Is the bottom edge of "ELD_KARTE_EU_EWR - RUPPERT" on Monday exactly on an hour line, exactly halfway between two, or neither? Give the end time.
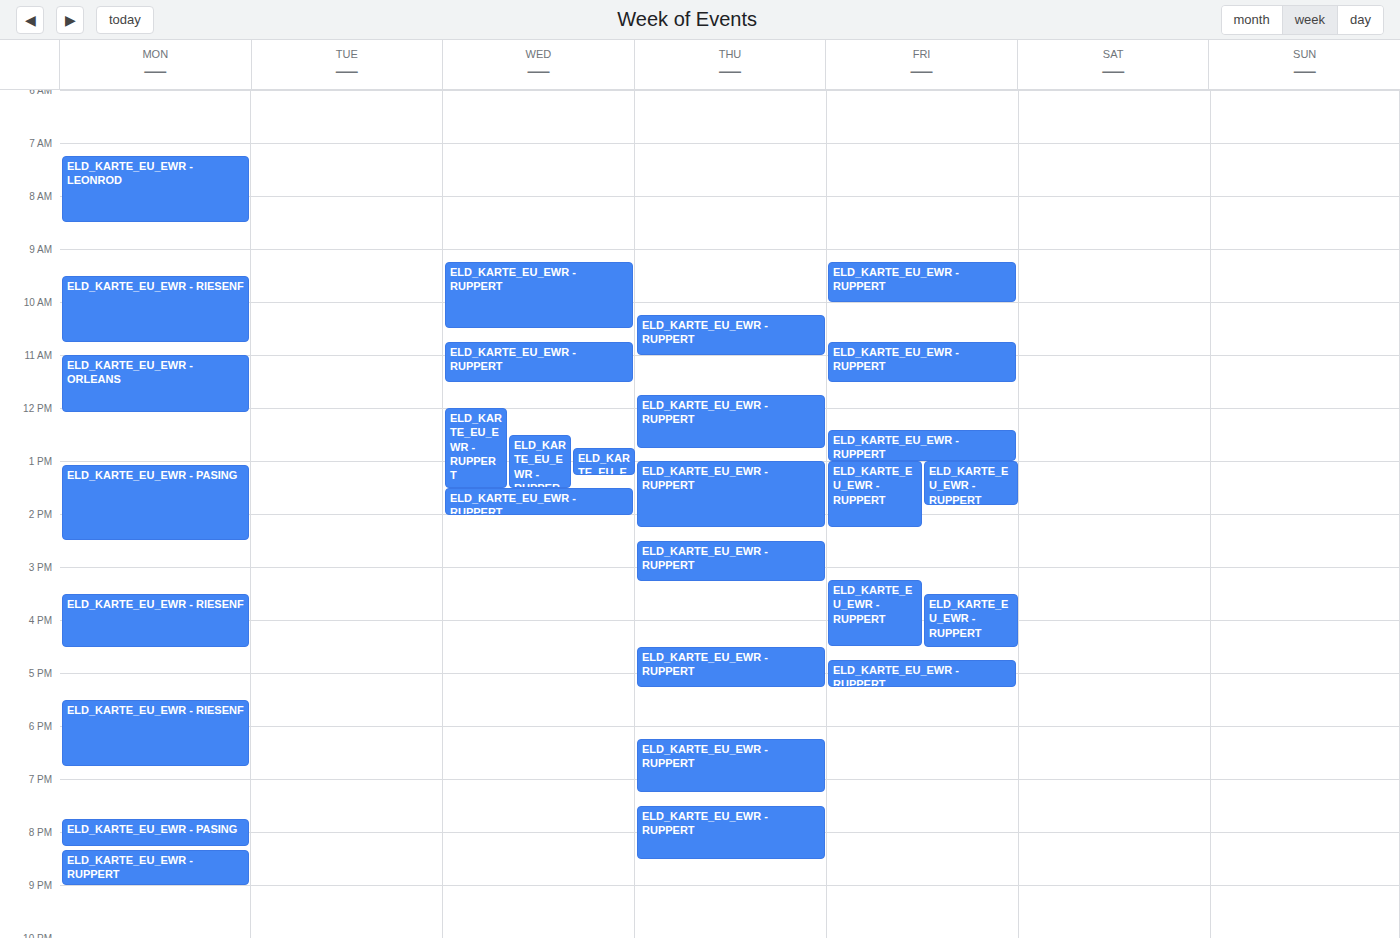
9:00 PM -- exactly on the 9 PM line.